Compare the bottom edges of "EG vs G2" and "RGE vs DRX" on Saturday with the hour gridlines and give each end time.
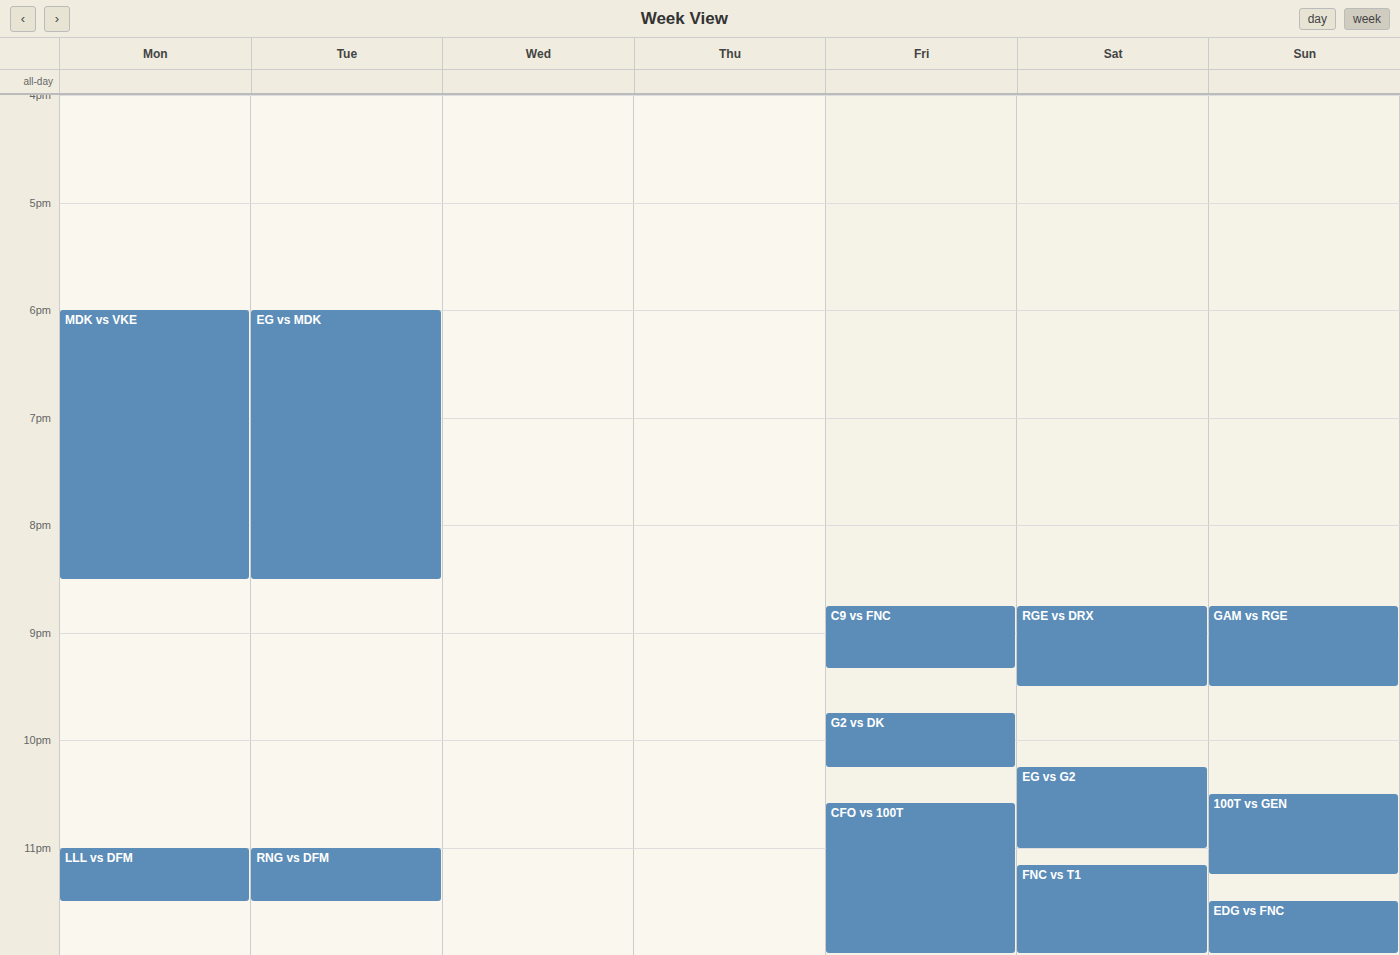
"EG vs G2": 11:00 PM, exactly on the 11 PM line. "RGE vs DRX": 9:30 PM, halfway between the 9 PM and 10 PM lines.